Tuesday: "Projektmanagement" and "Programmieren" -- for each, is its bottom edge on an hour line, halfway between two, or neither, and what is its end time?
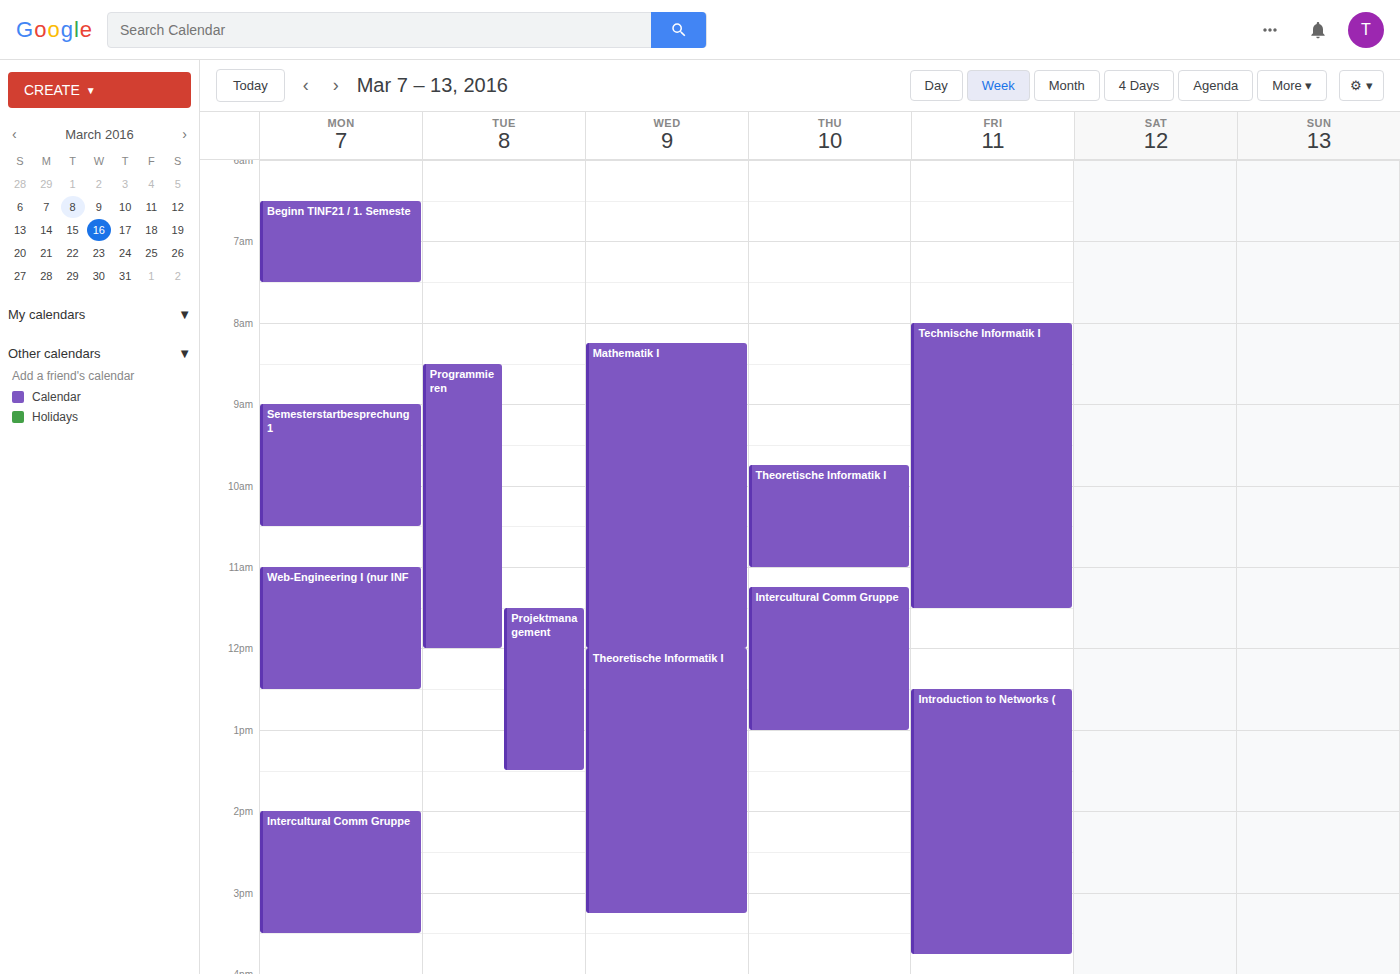
"Projektmanagement": 1:30 PM, halfway between the 1 PM and 2 PM lines. "Programmieren": 12:00 PM, exactly on the 12 PM line.